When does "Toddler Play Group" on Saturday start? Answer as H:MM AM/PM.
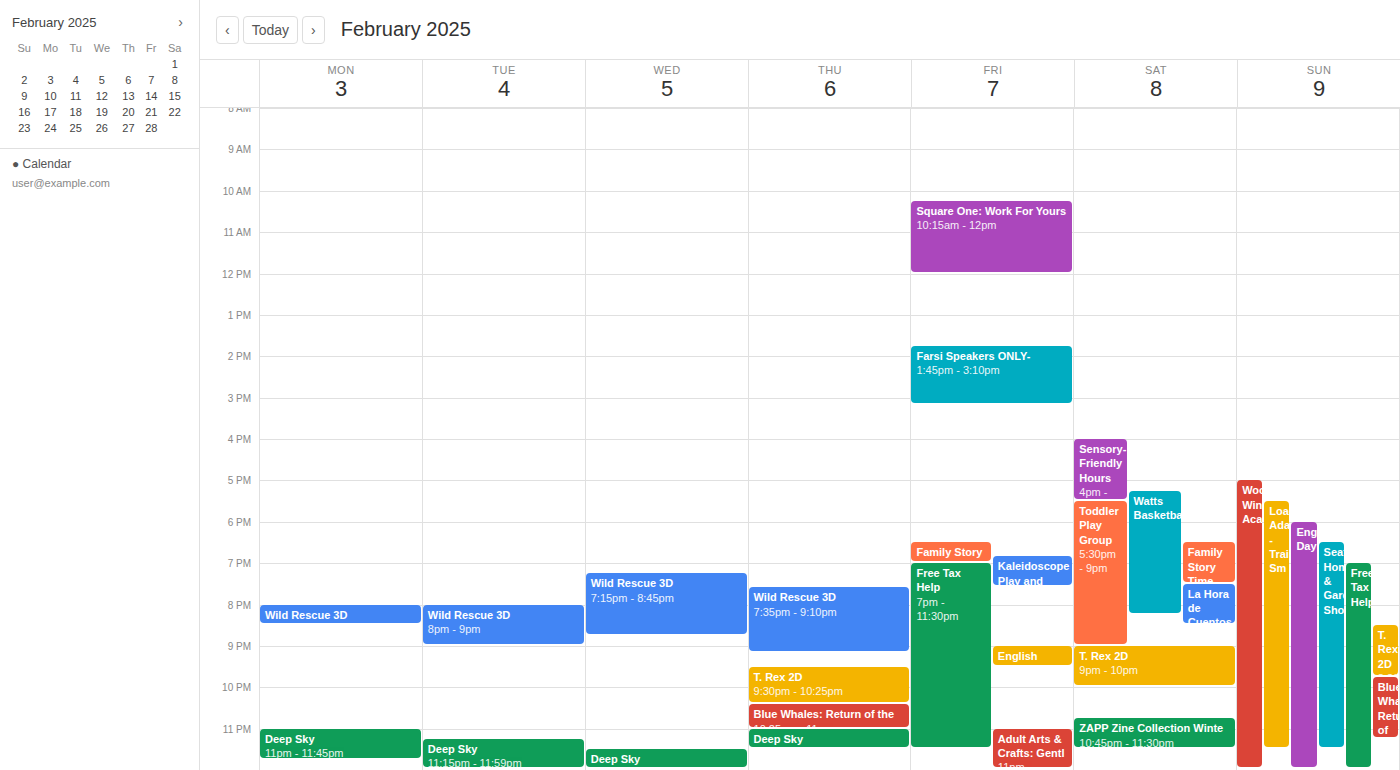
5:30 PM